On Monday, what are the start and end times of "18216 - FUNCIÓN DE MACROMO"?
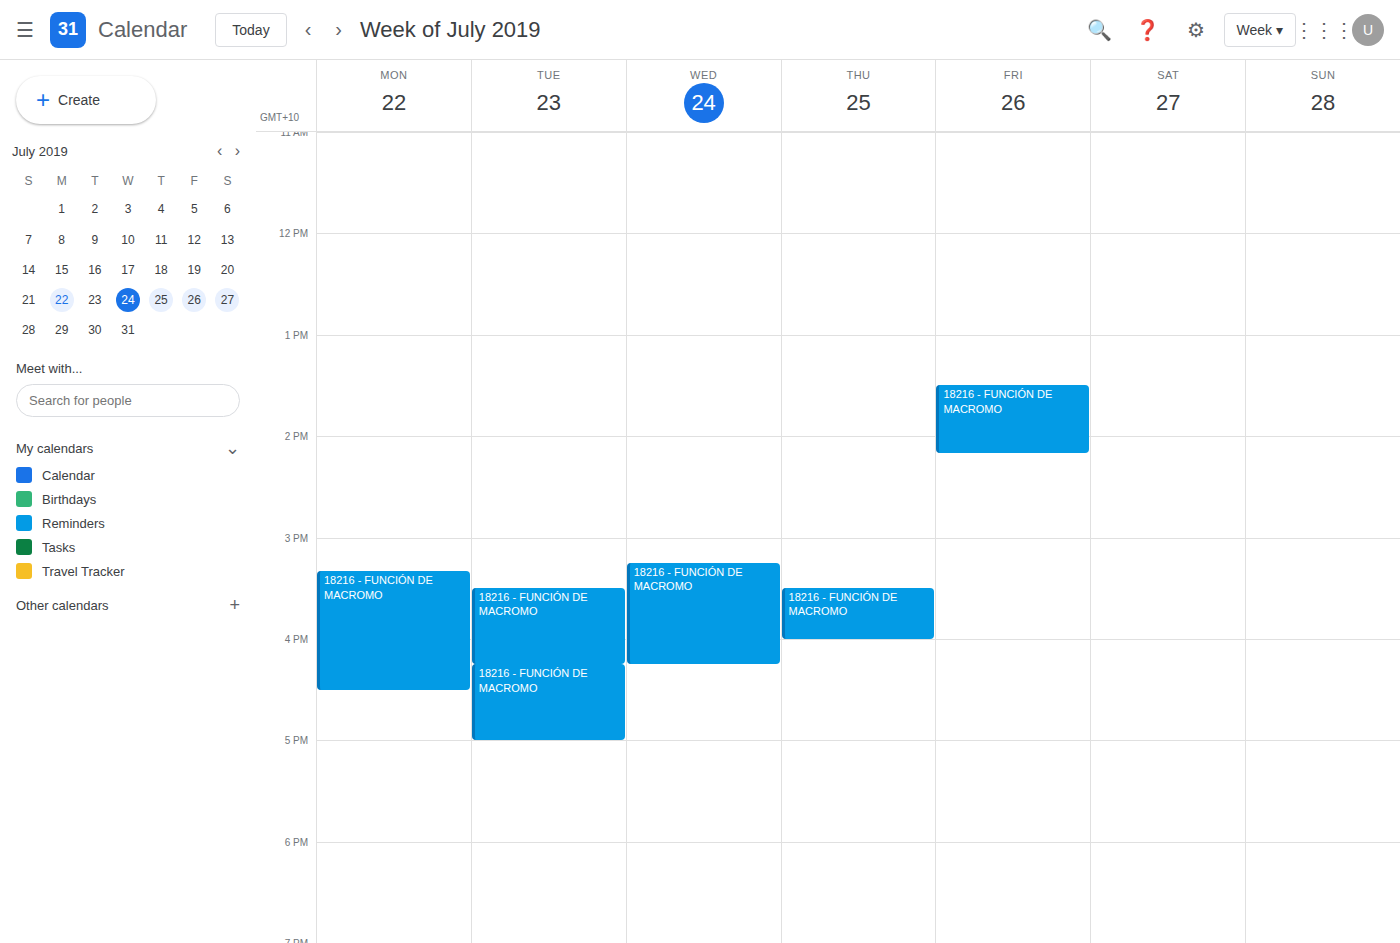
3:20 PM to 4:30 PM